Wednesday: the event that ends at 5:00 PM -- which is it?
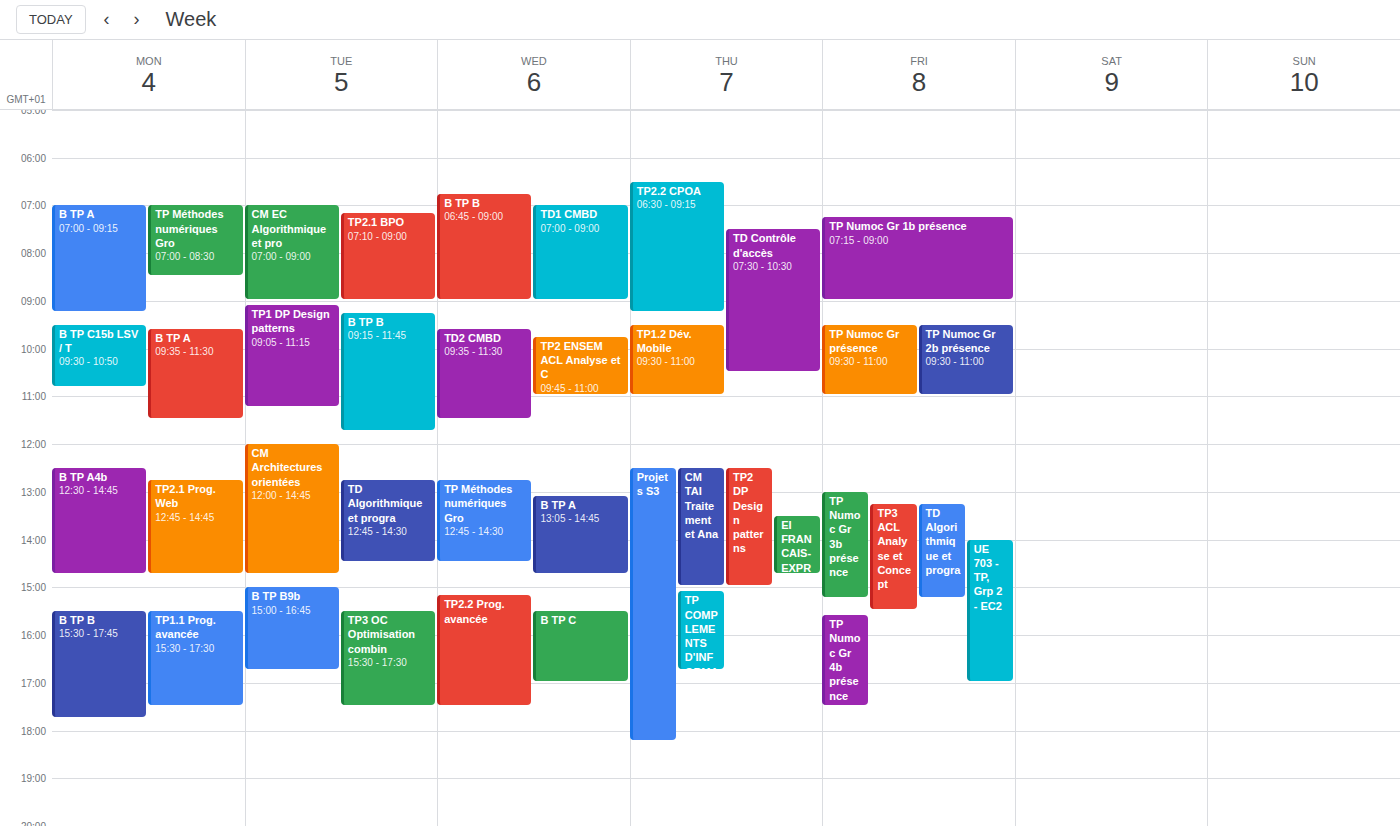
"B TP C"